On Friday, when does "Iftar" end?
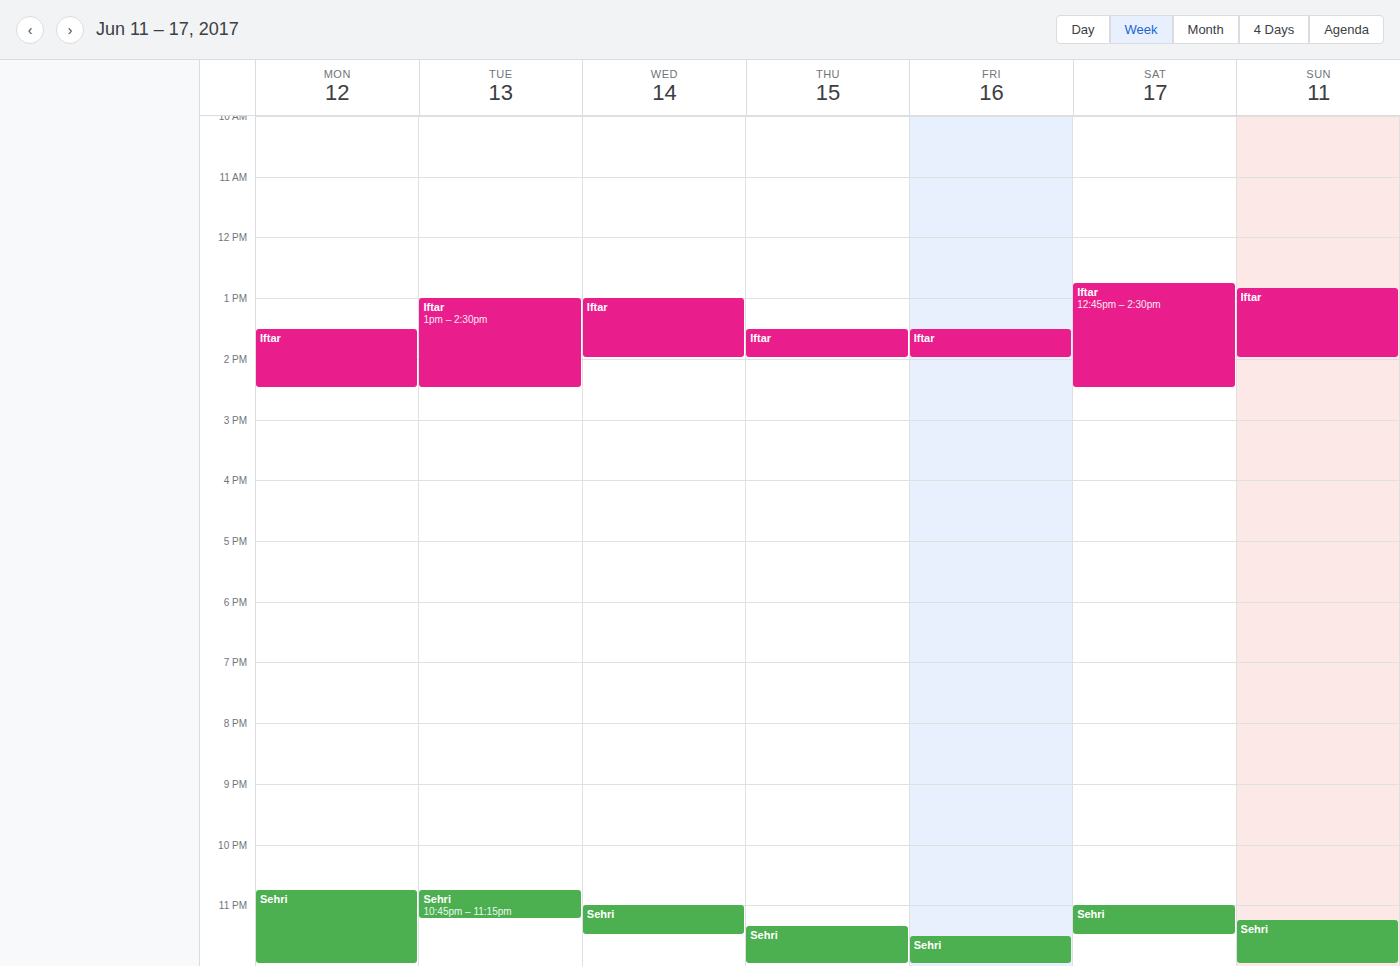
2:00 PM